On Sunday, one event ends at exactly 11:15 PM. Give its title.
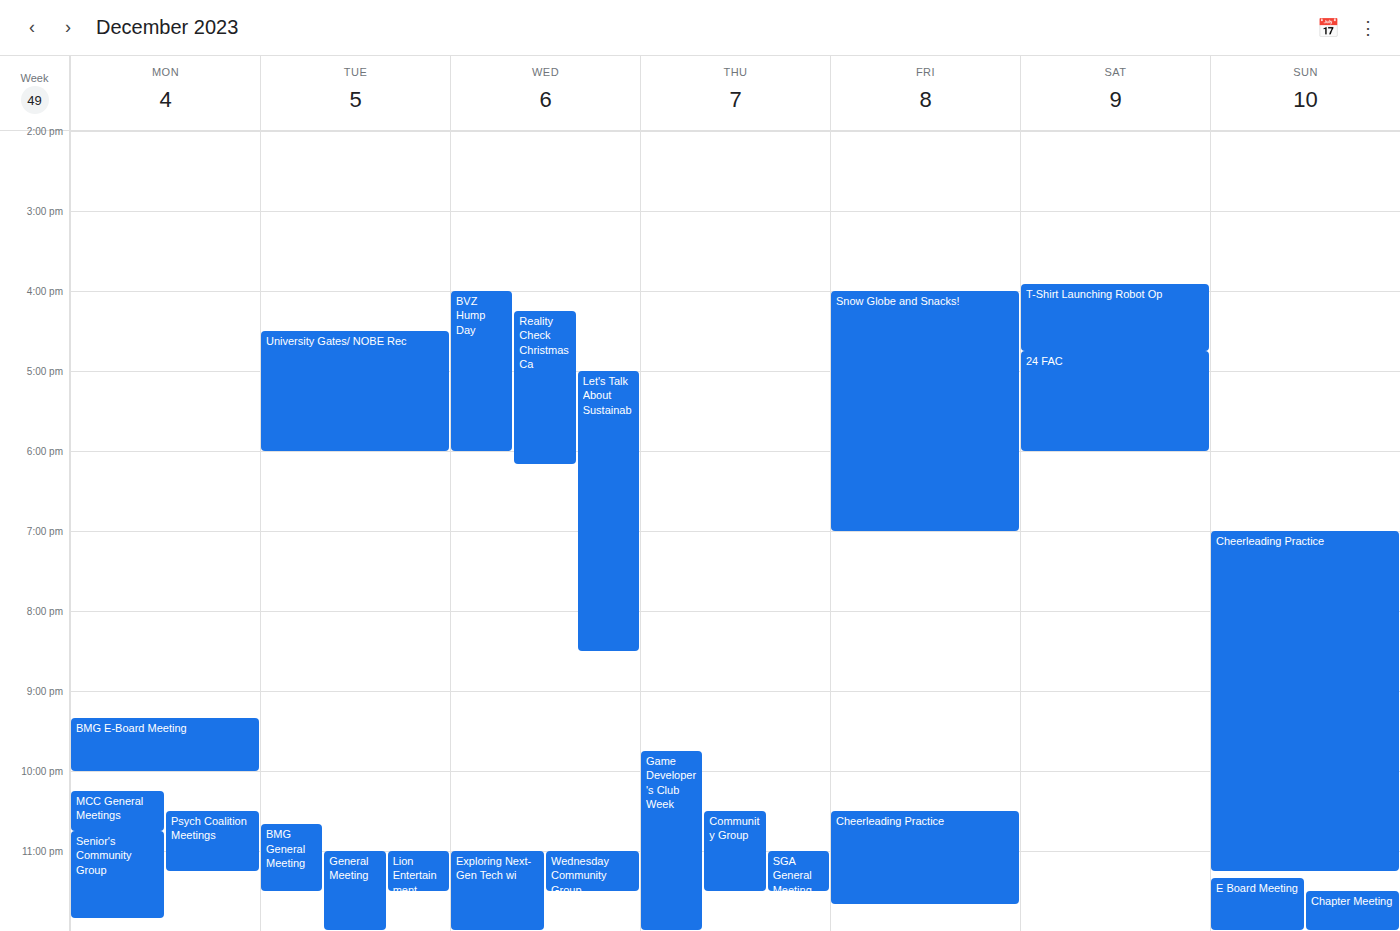
"Cheerleading Practice"